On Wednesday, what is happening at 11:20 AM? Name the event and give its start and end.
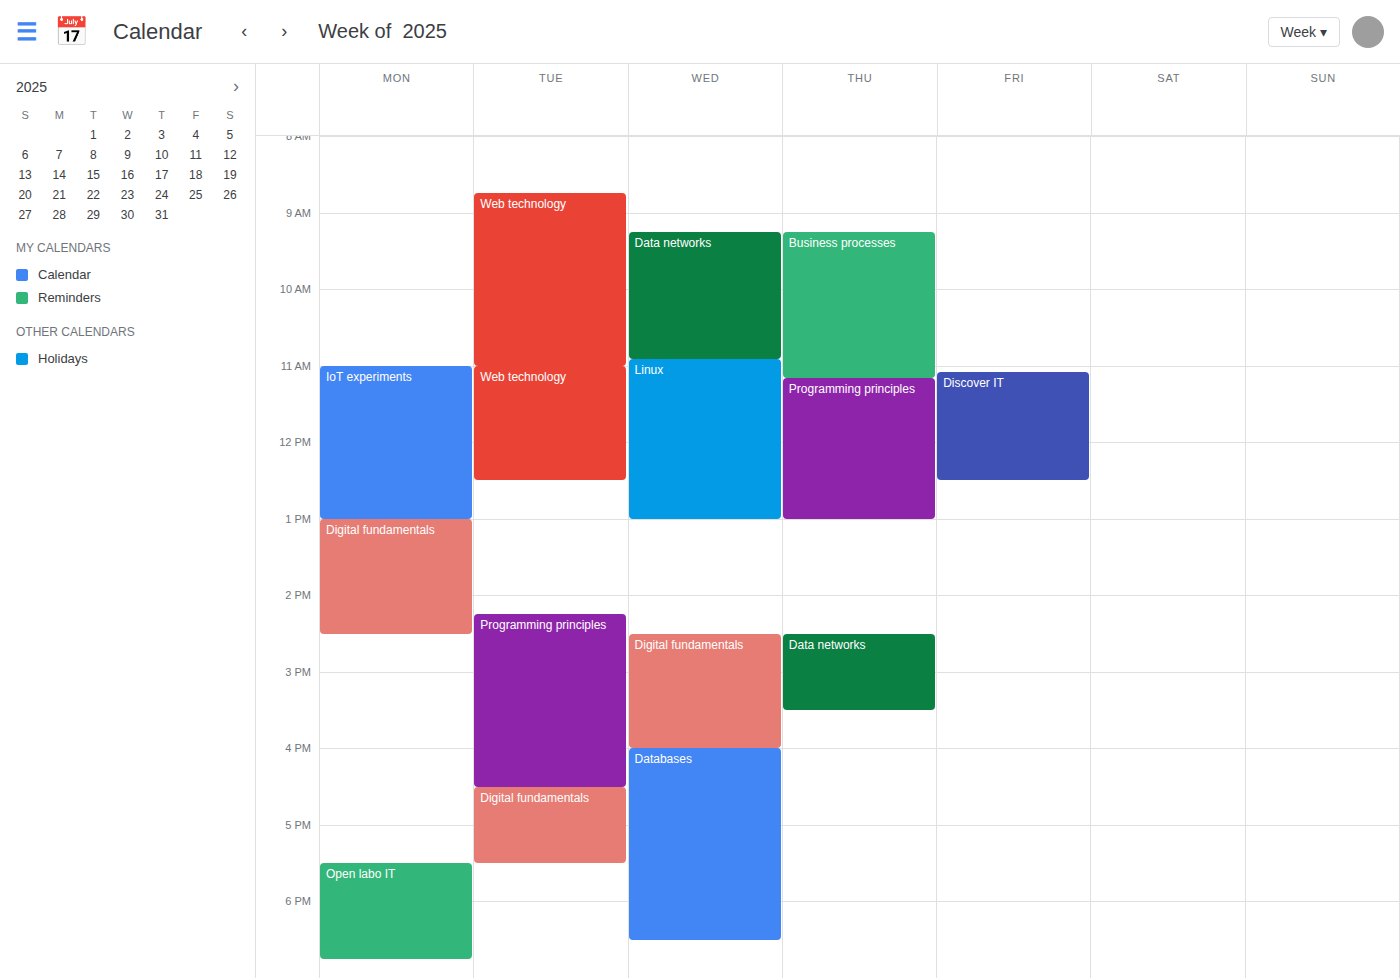
"Linux", 10:55 AM to 1:00 PM